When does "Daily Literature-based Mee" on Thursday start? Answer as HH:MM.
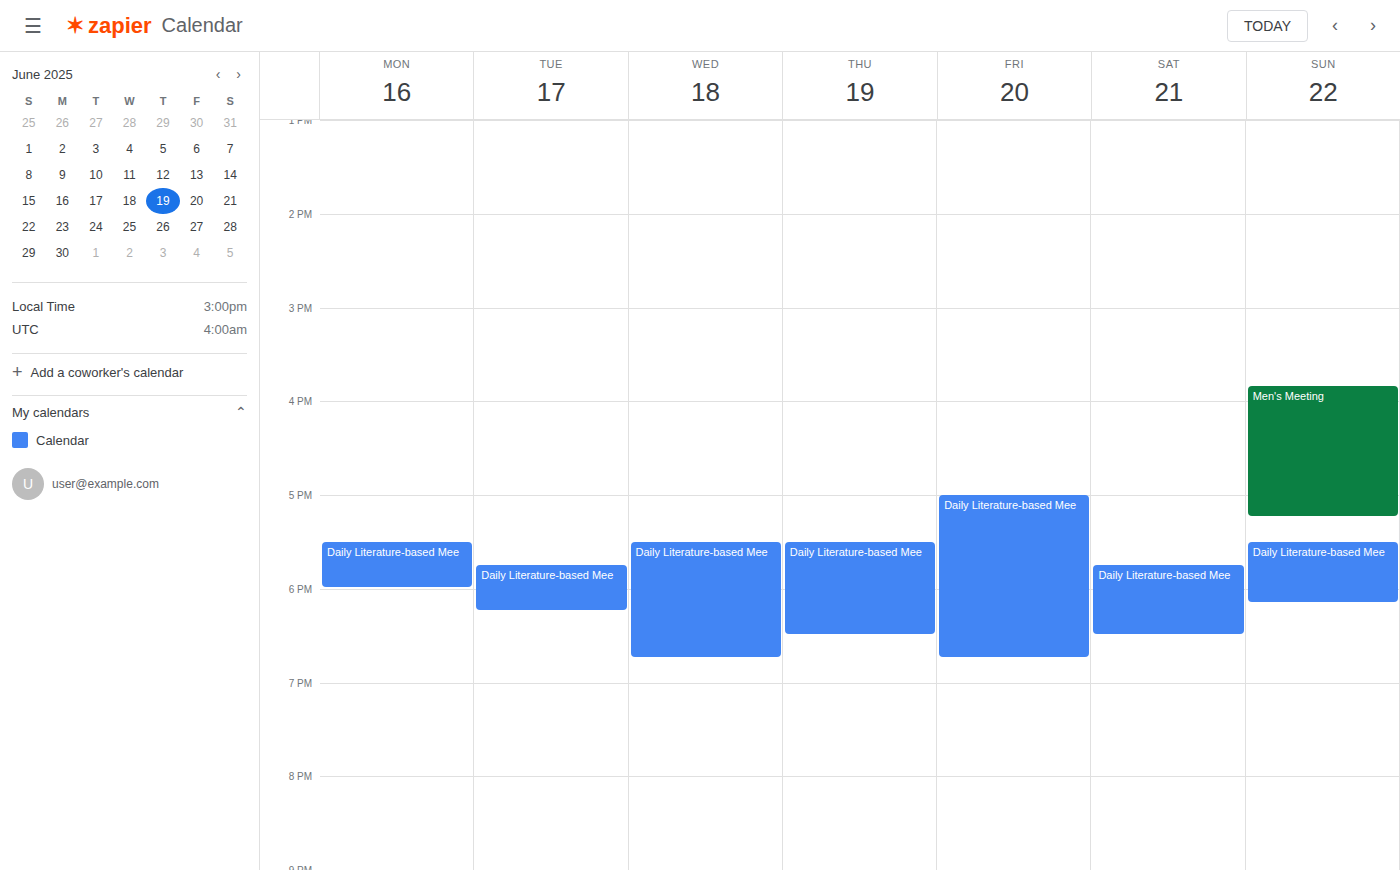
17:30